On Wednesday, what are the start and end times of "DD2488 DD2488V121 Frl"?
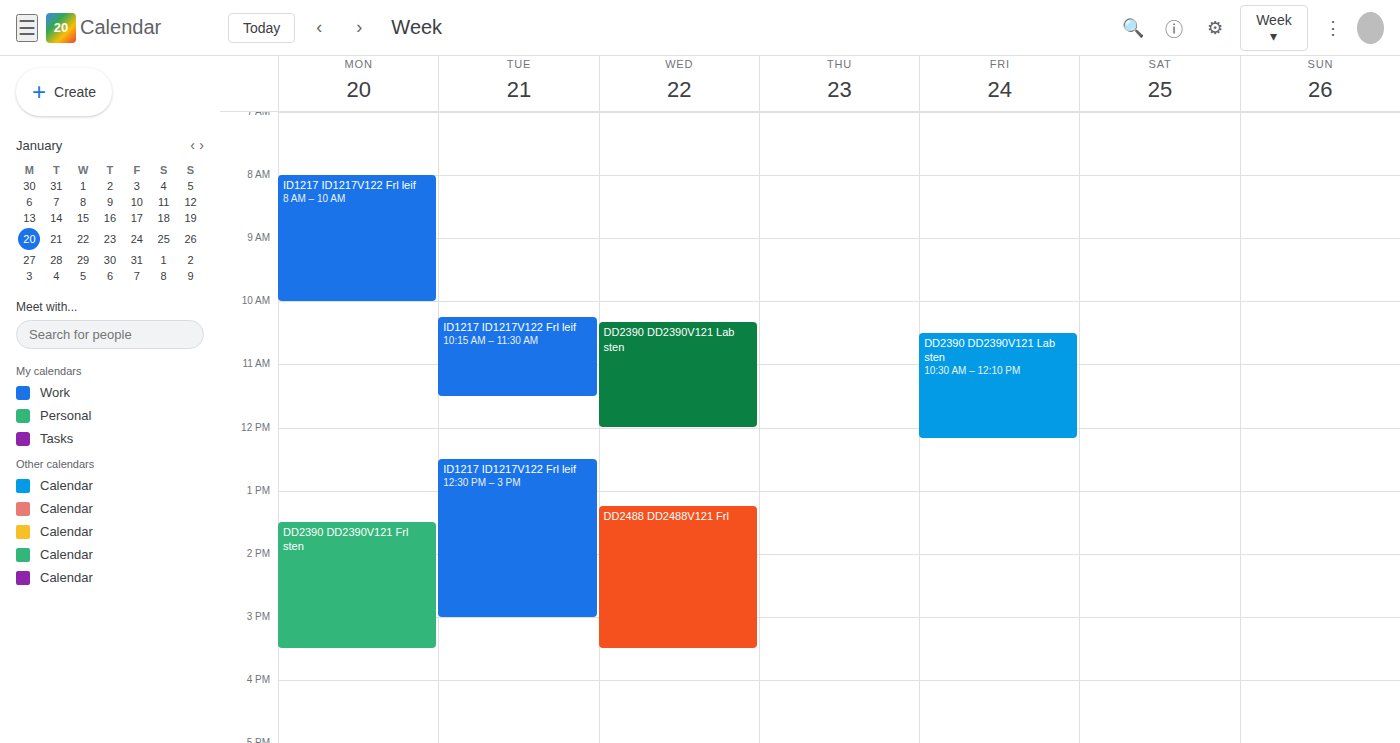
1:15 PM to 3:30 PM